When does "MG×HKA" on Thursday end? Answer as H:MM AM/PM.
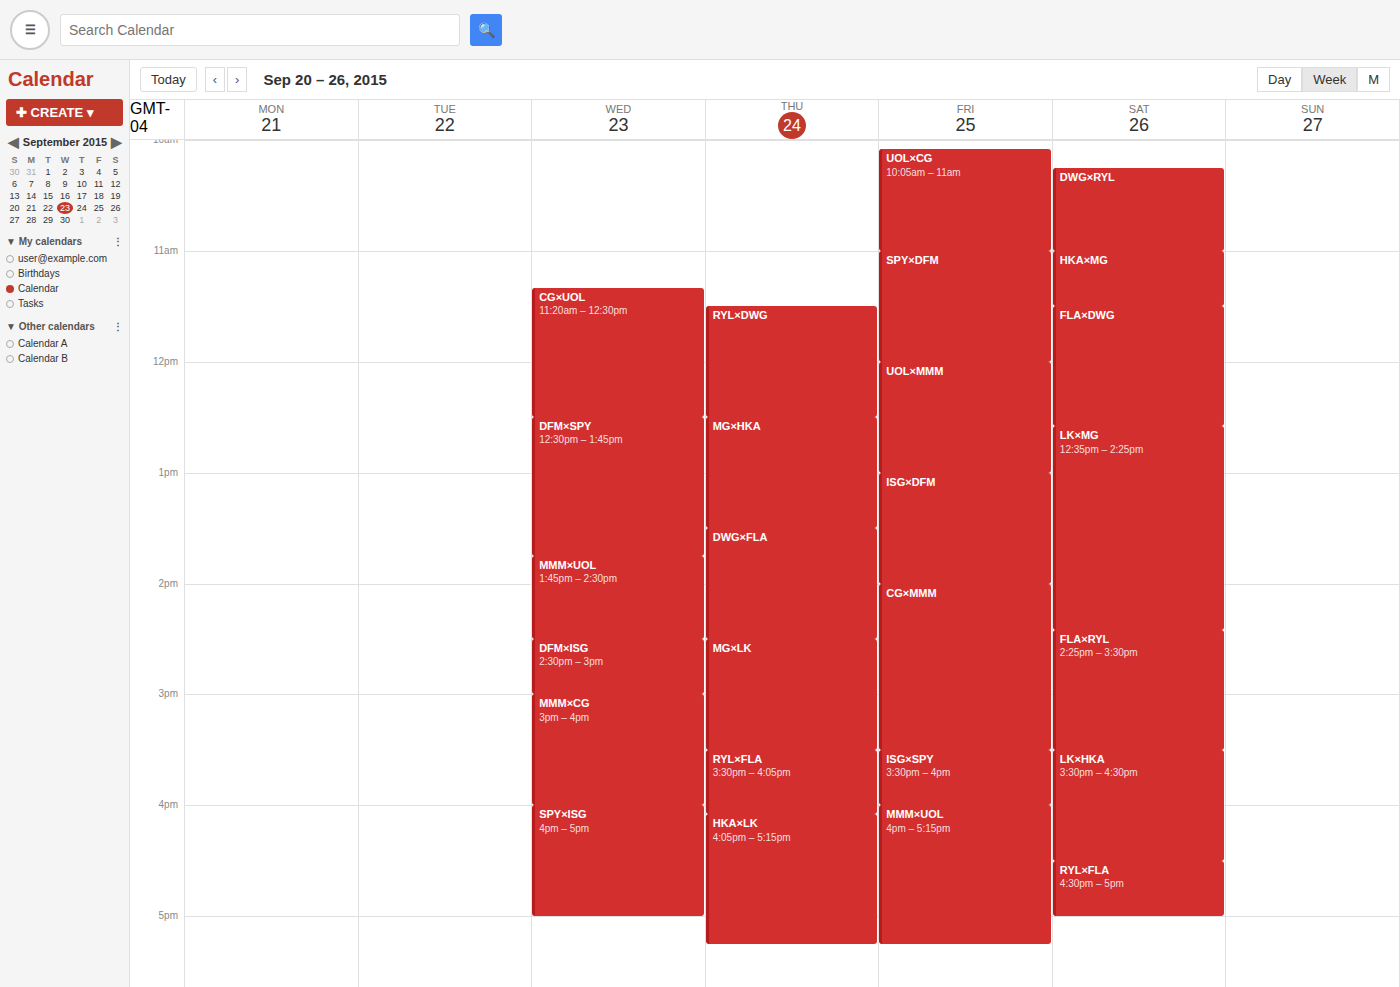
1:30 PM